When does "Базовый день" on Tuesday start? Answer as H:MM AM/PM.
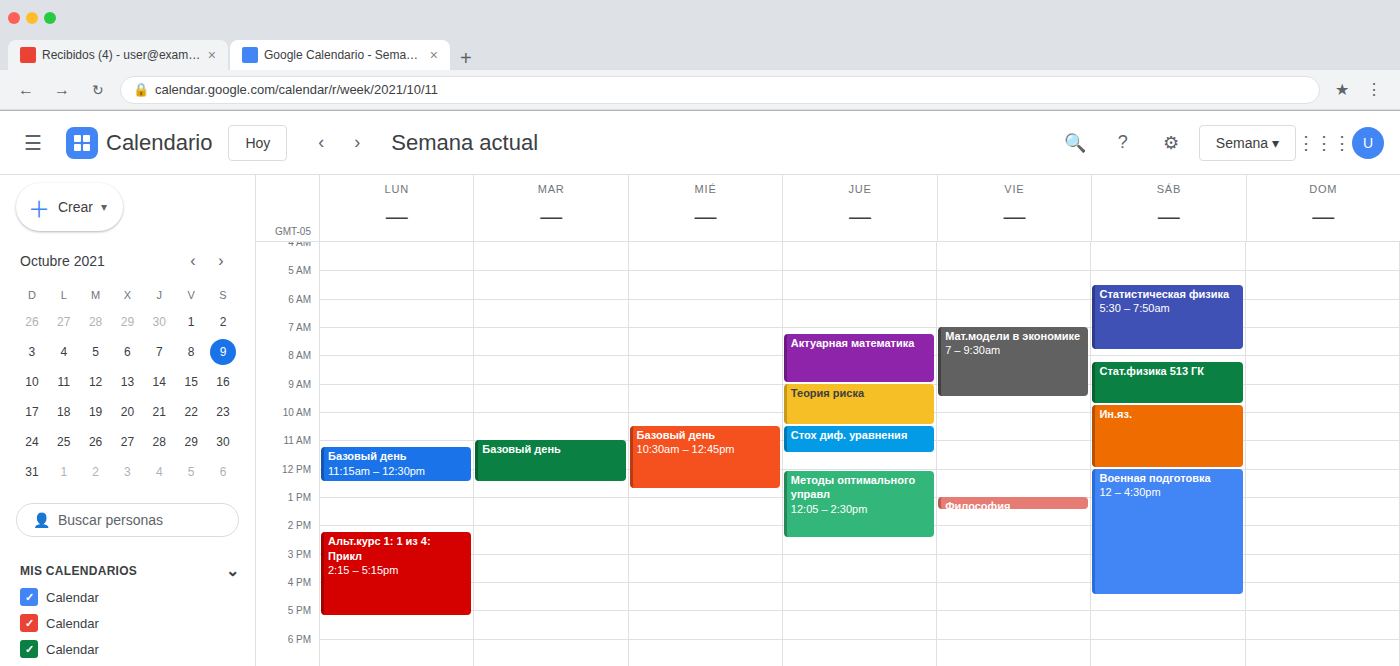
11:00 AM